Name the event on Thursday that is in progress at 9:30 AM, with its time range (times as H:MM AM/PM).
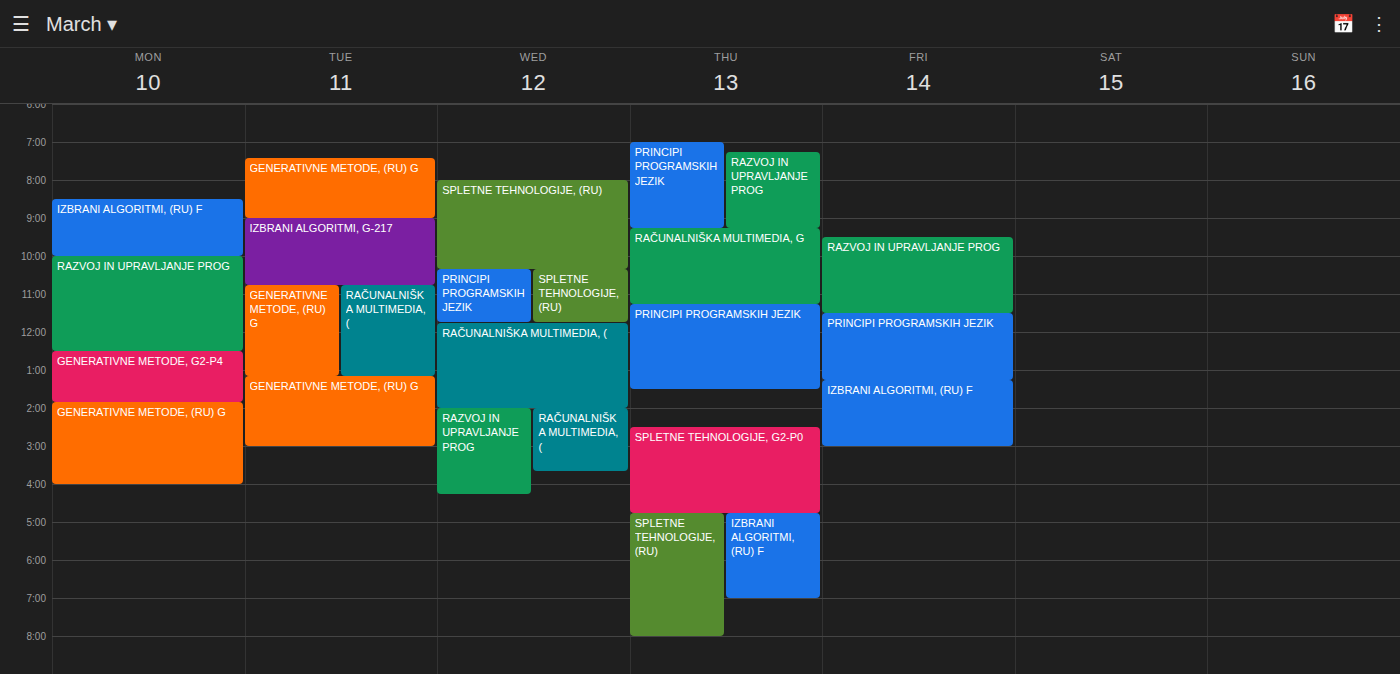
"RAČUNALNIŠKA MULTIMEDIA, G", 9:15 AM to 11:15 AM